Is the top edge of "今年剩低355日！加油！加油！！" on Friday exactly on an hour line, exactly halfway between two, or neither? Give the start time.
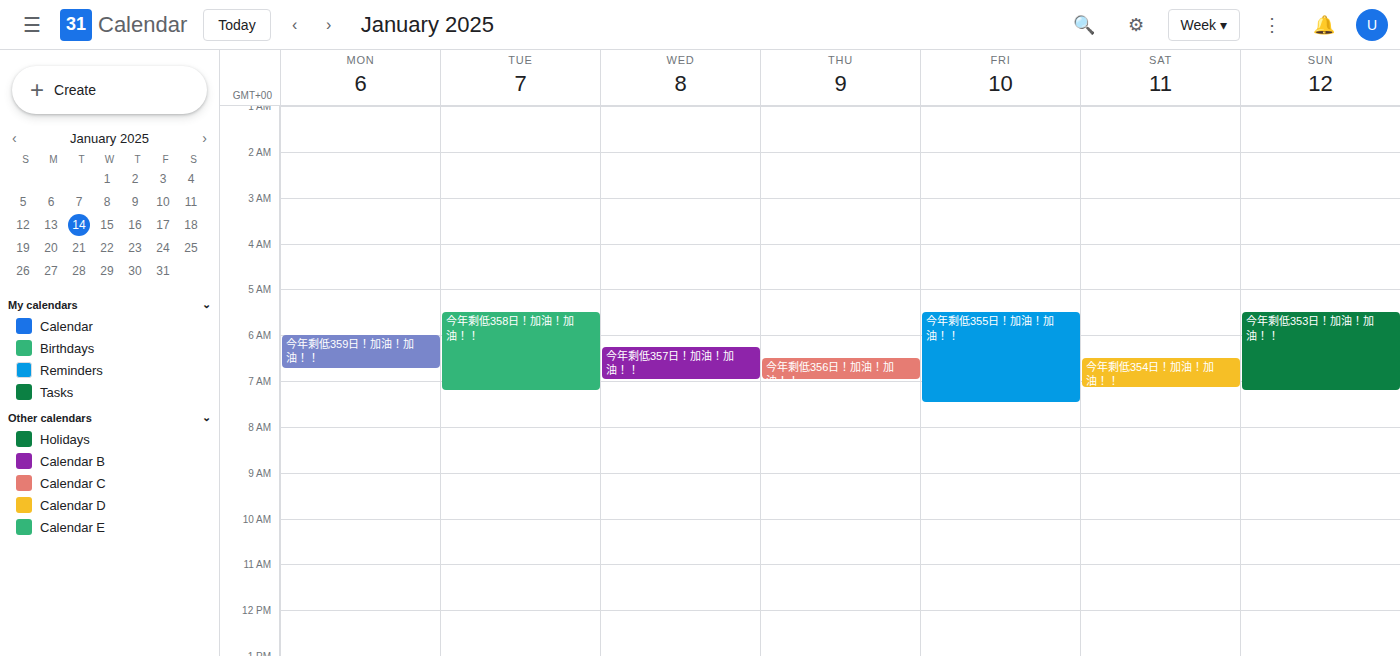
5:30 AM -- halfway between the 5 AM and 6 AM lines.